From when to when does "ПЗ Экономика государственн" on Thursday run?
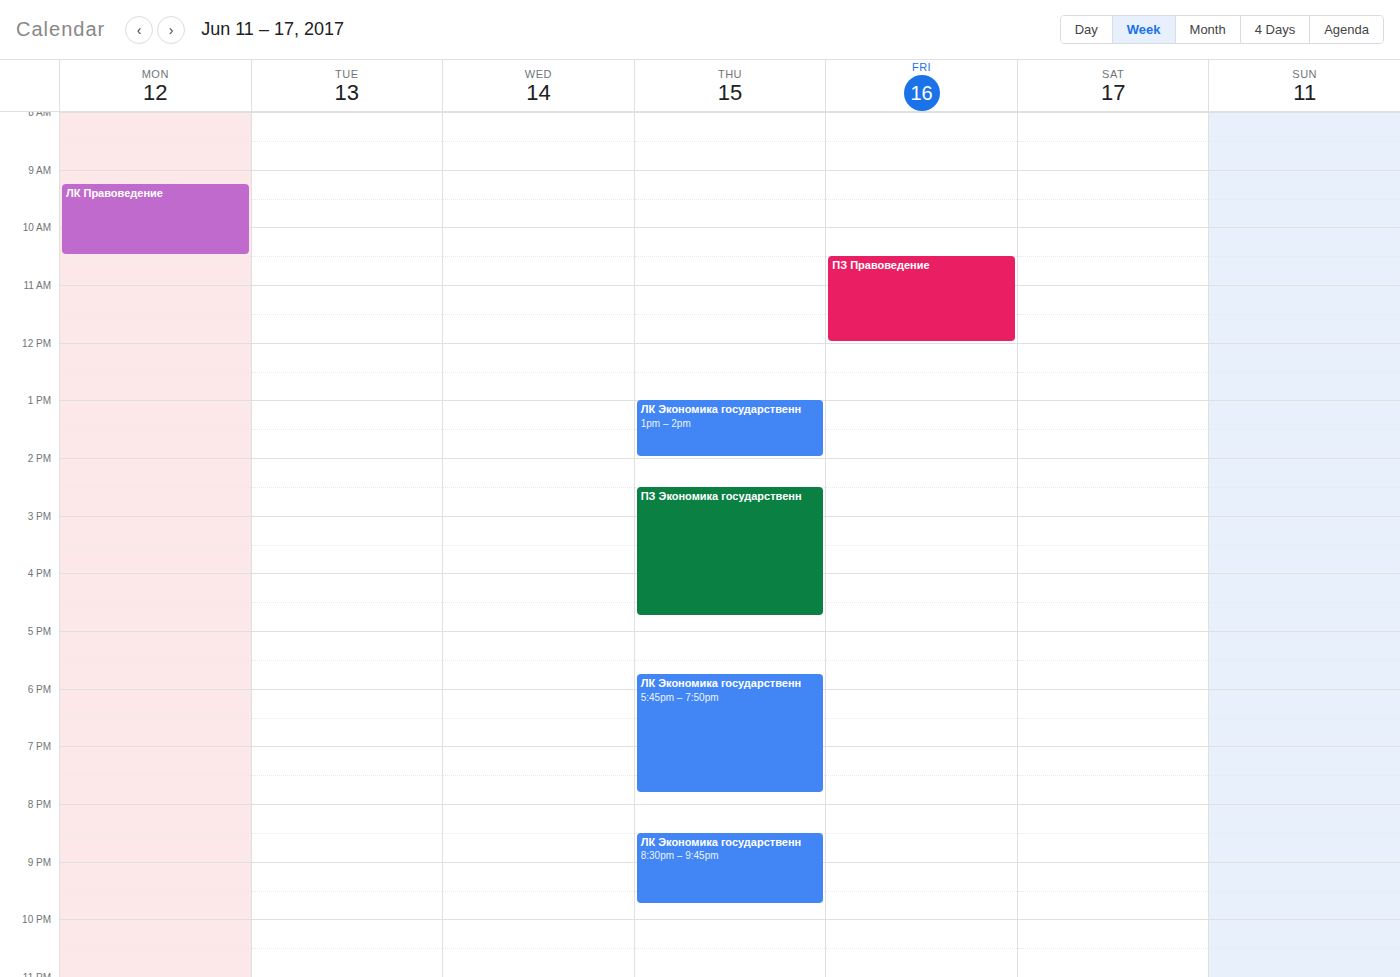
14:30 to 16:45